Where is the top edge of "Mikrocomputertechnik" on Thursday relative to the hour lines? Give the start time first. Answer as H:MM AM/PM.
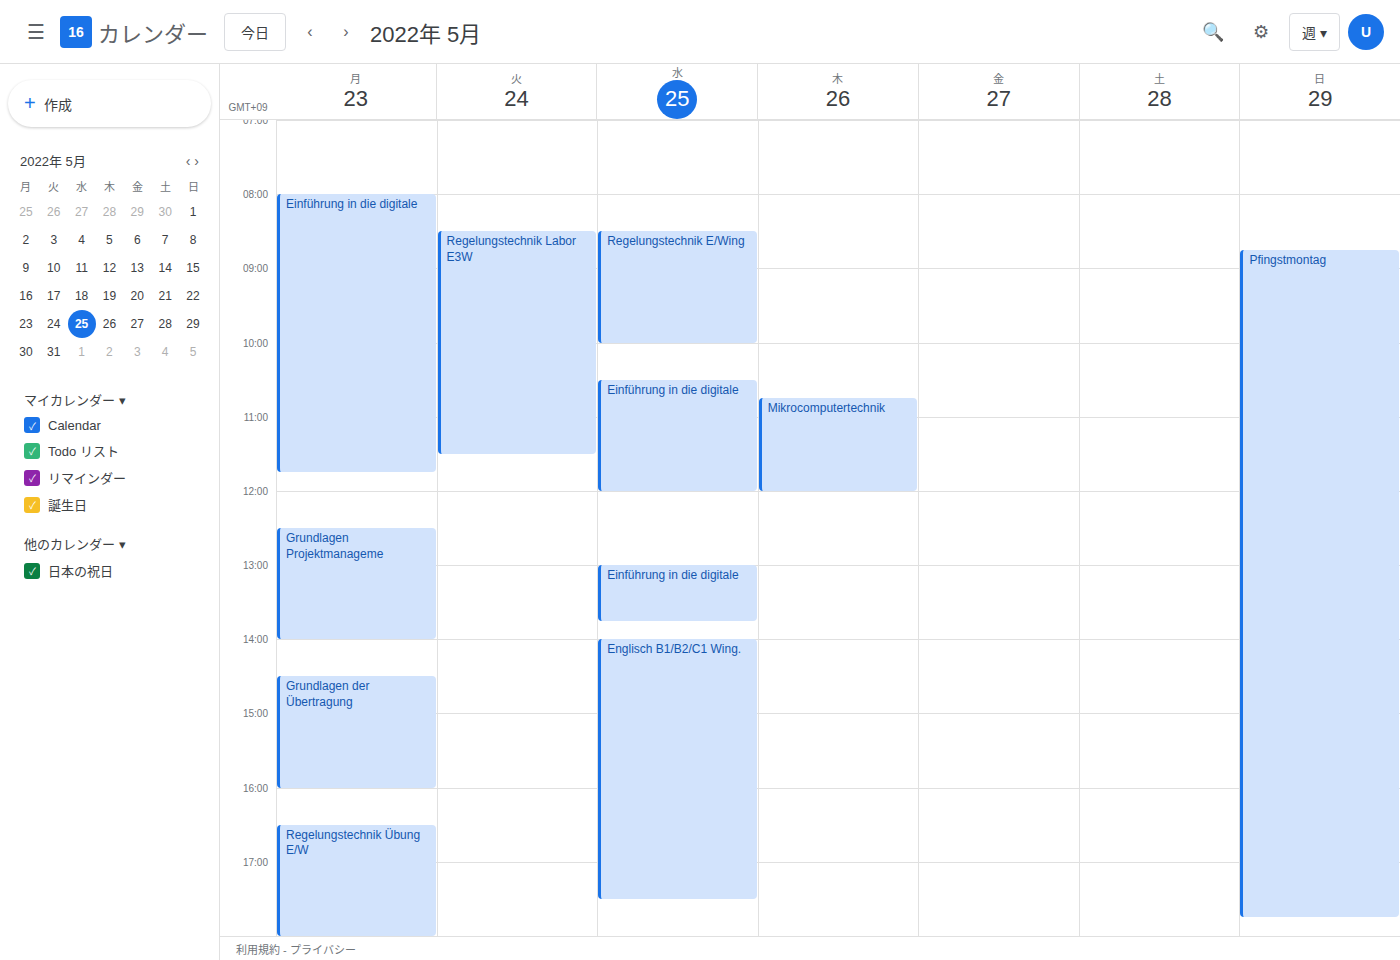
10:45 AM -- neither: three quarters of the way from the 10 AM line to the 11 AM line.